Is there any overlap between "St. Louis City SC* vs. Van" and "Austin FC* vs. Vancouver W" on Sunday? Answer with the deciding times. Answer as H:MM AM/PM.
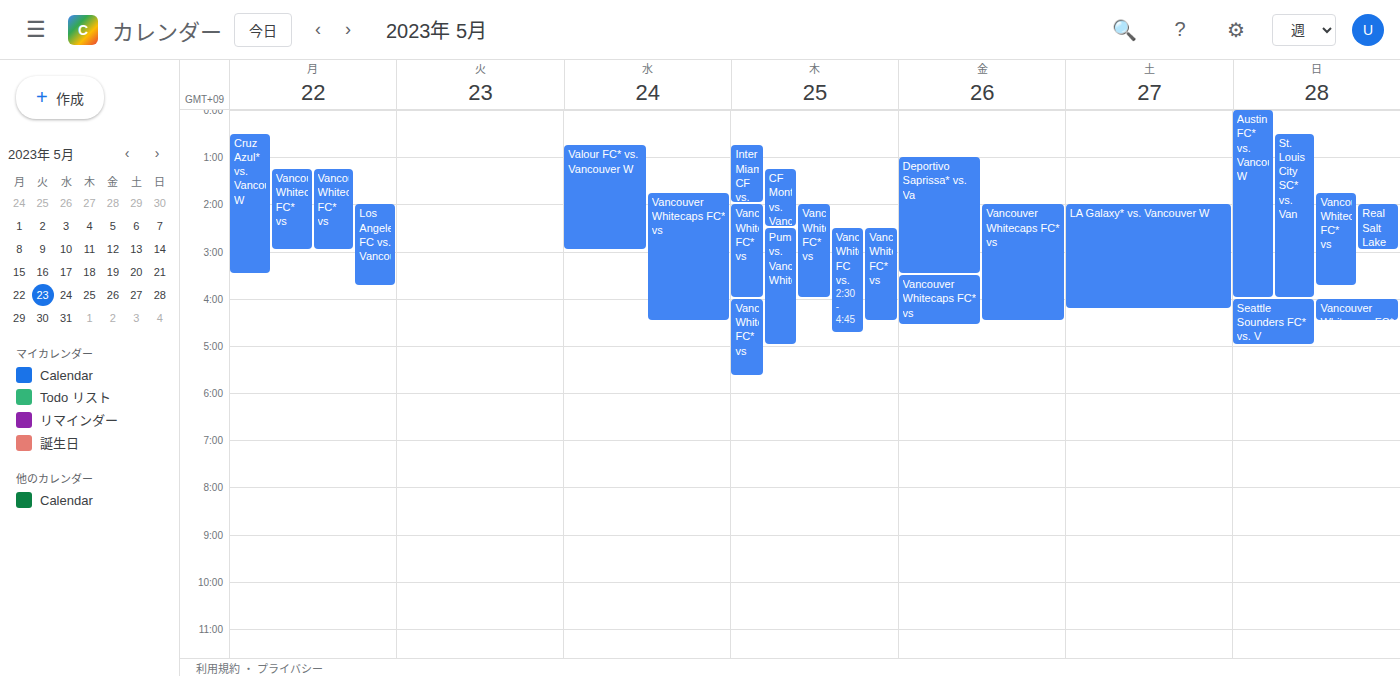
"St. Louis City SC* vs. Van" starts at 12:30 AM, before "Austin FC* vs. Vancouver W" ends at 4:00 AM -- they overlap.